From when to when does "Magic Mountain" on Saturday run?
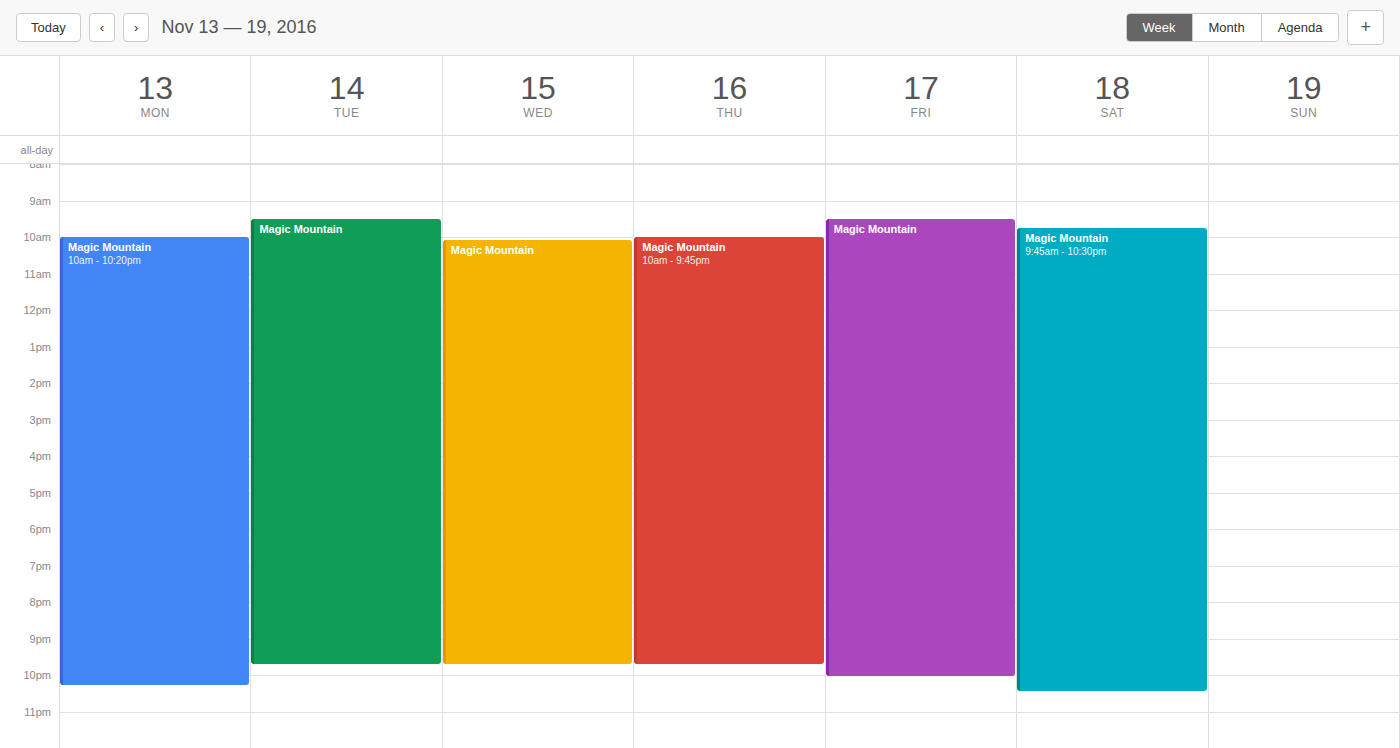
9:45 AM to 10:30 PM